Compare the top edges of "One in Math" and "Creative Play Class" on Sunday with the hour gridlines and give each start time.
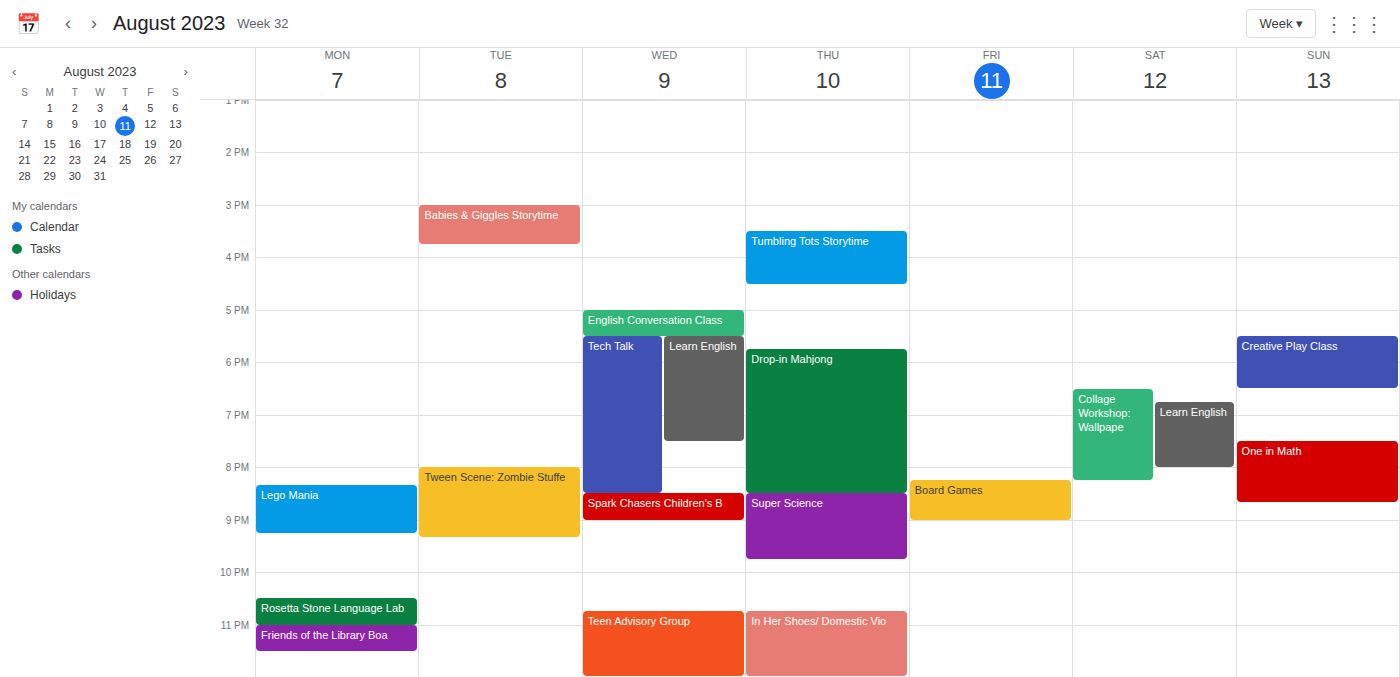
"One in Math": 19:30, halfway between the 19:00 and 20:00 lines. "Creative Play Class": 17:30, halfway between the 17:00 and 18:00 lines.